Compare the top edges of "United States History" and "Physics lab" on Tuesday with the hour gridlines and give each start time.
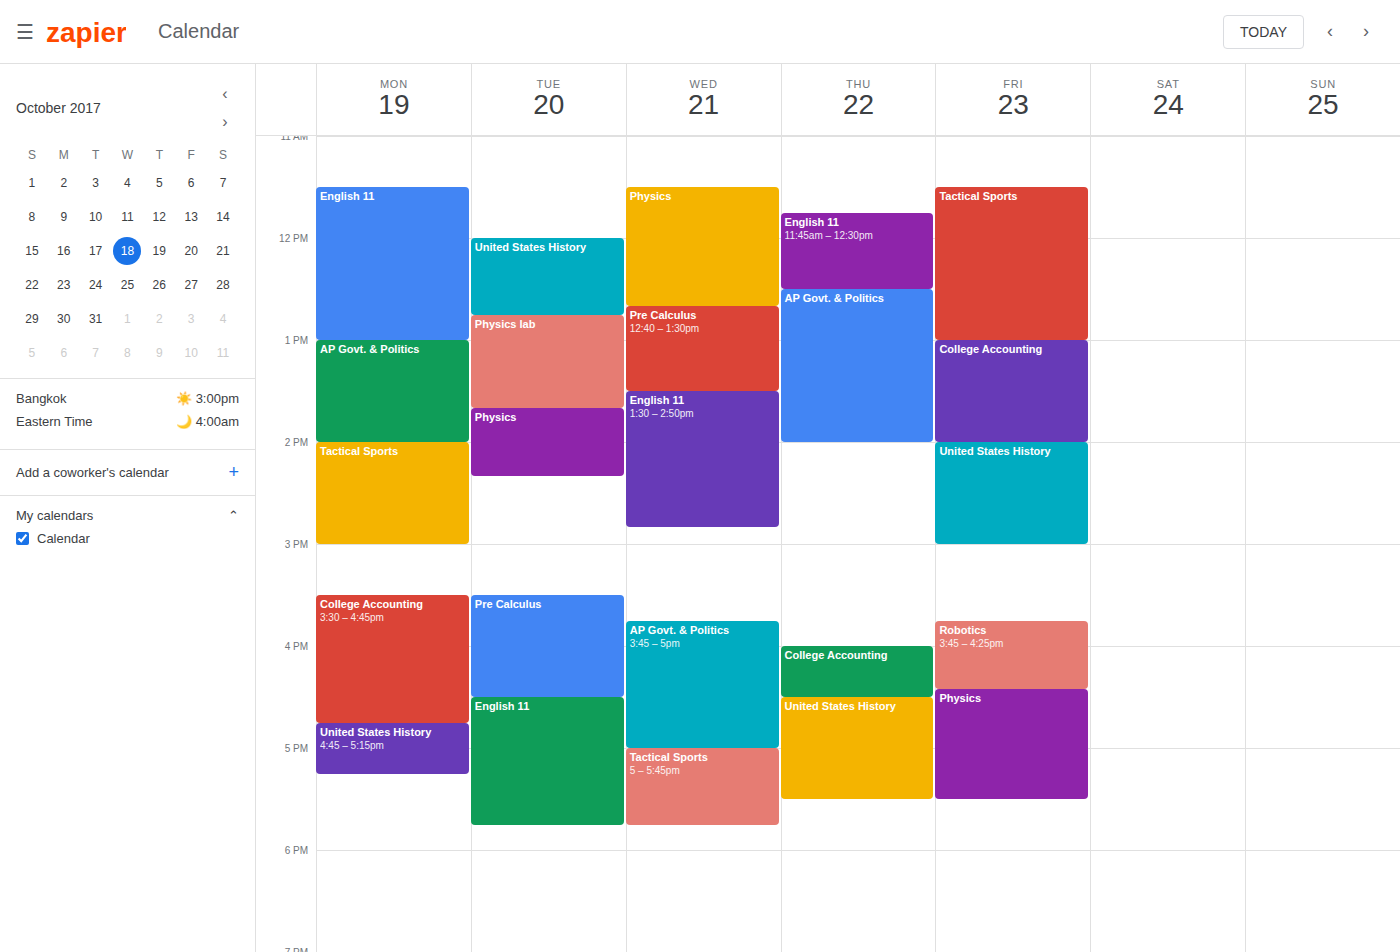
"United States History": 12:00 PM, exactly on the 12 PM line. "Physics lab": 12:45 PM, neither: three quarters of the way from the 12 PM line to the 1 PM line.